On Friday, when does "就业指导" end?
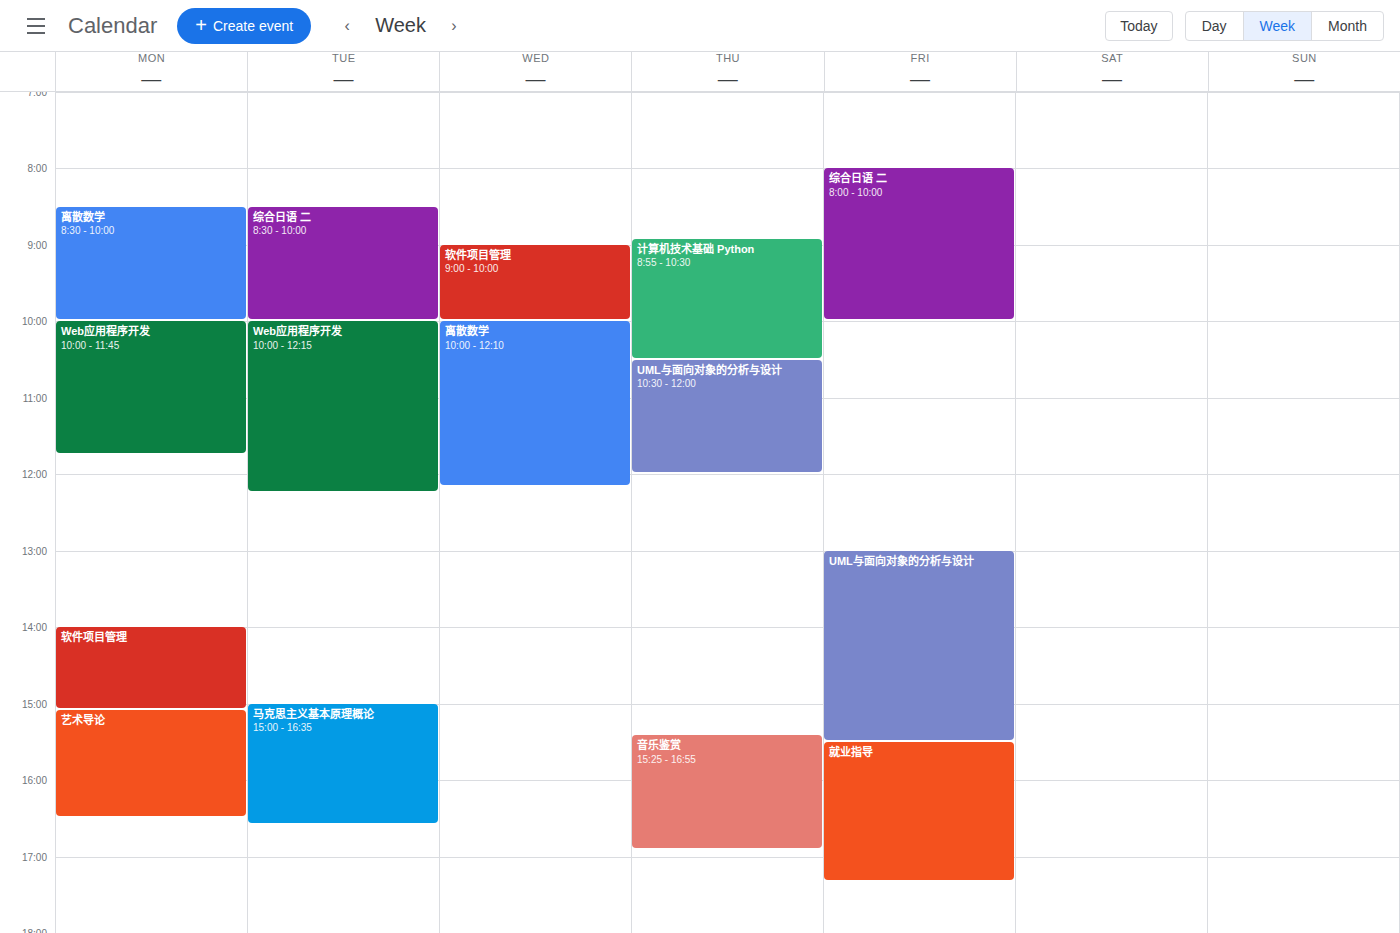
5:20 PM